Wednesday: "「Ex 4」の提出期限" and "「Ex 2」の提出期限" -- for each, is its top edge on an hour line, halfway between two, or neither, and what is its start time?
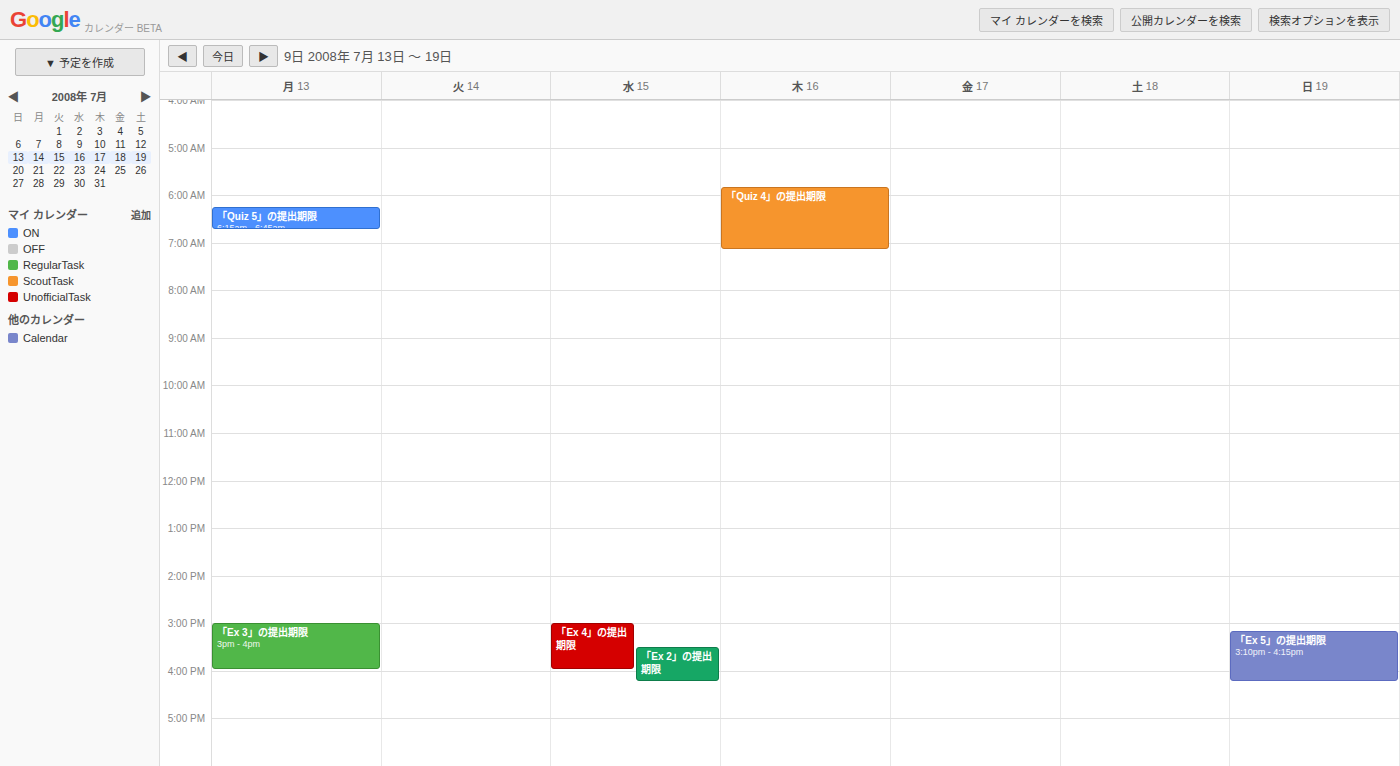
"「Ex 4」の提出期限": 3:00 PM, exactly on the 3 PM line. "「Ex 2」の提出期限": 3:30 PM, halfway between the 3 PM and 4 PM lines.